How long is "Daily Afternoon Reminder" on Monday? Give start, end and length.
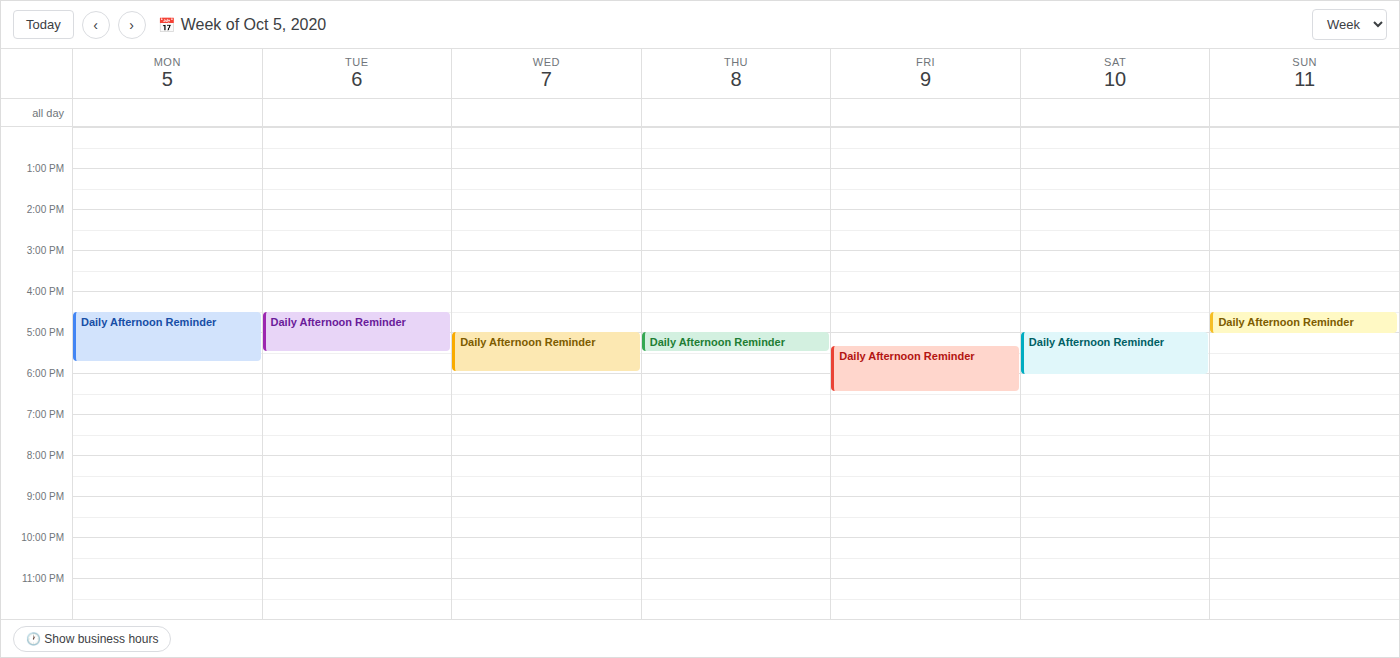
16:30 to 17:45, 1 hour 15 minutes